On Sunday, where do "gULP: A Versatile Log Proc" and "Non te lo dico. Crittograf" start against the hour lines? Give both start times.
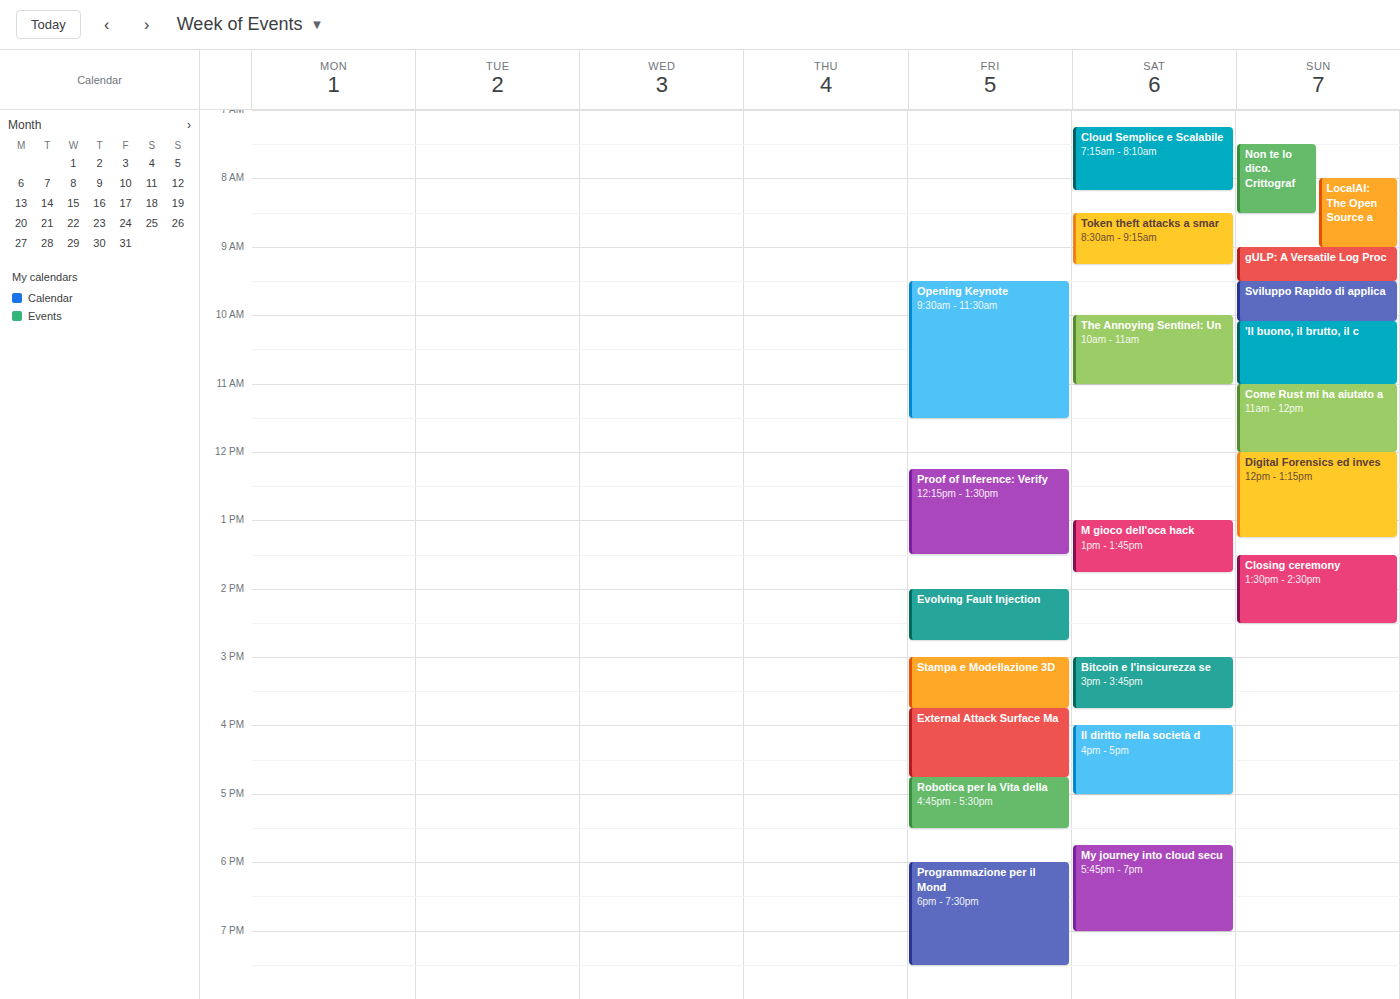
"gULP: A Versatile Log Proc": 09:00, exactly on the 09:00 line. "Non te lo dico. Crittograf": 07:30, halfway between the 07:00 and 08:00 lines.